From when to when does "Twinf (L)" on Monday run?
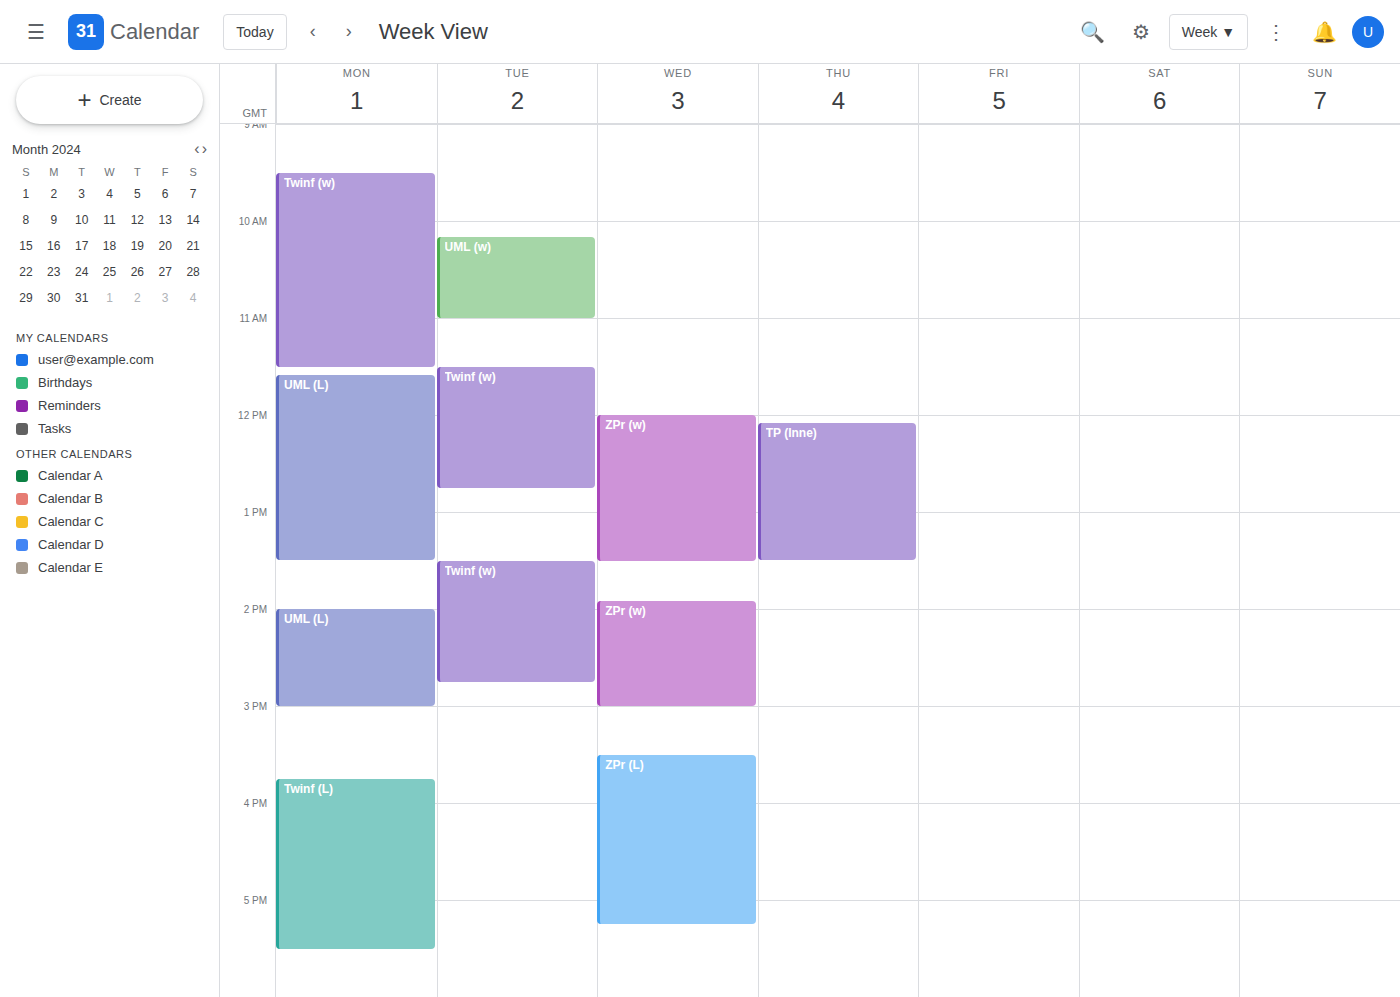
3:45 PM to 5:30 PM